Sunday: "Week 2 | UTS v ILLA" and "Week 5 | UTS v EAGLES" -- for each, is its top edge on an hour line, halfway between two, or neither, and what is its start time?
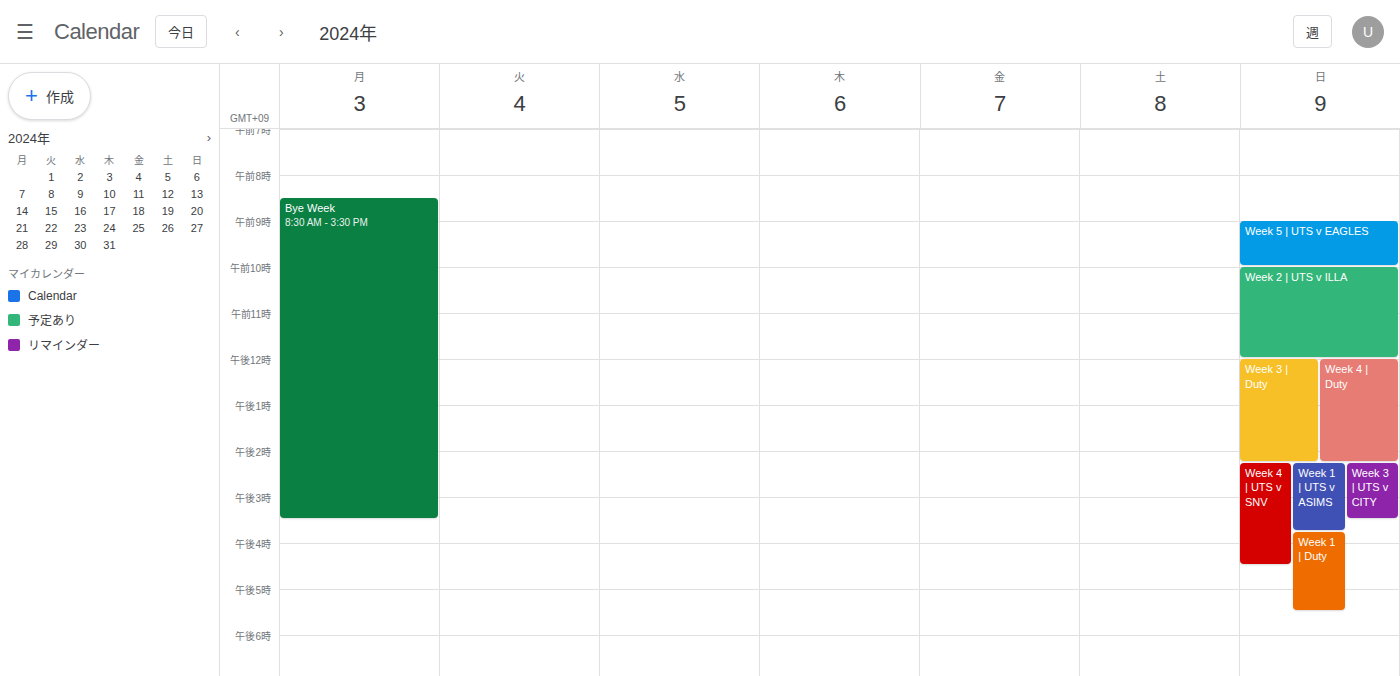
"Week 2 | UTS v ILLA": 10:00 AM, exactly on the 10 AM line. "Week 5 | UTS v EAGLES": 9:00 AM, exactly on the 9 AM line.